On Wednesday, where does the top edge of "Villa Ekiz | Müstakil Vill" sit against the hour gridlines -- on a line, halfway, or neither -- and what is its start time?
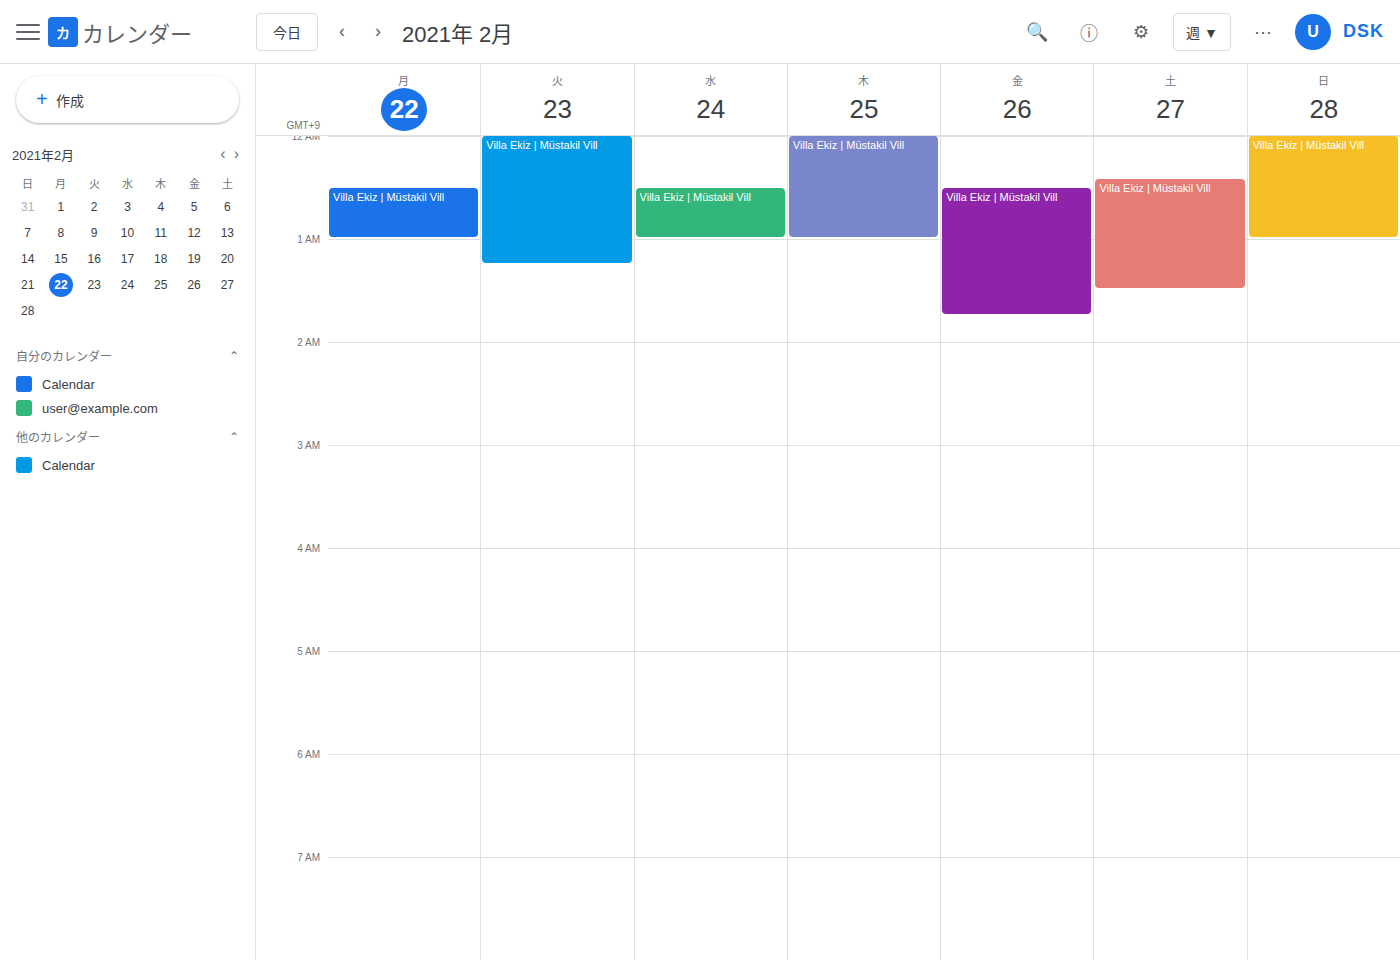
12:30 AM -- halfway between the 12 AM and 1 AM lines.